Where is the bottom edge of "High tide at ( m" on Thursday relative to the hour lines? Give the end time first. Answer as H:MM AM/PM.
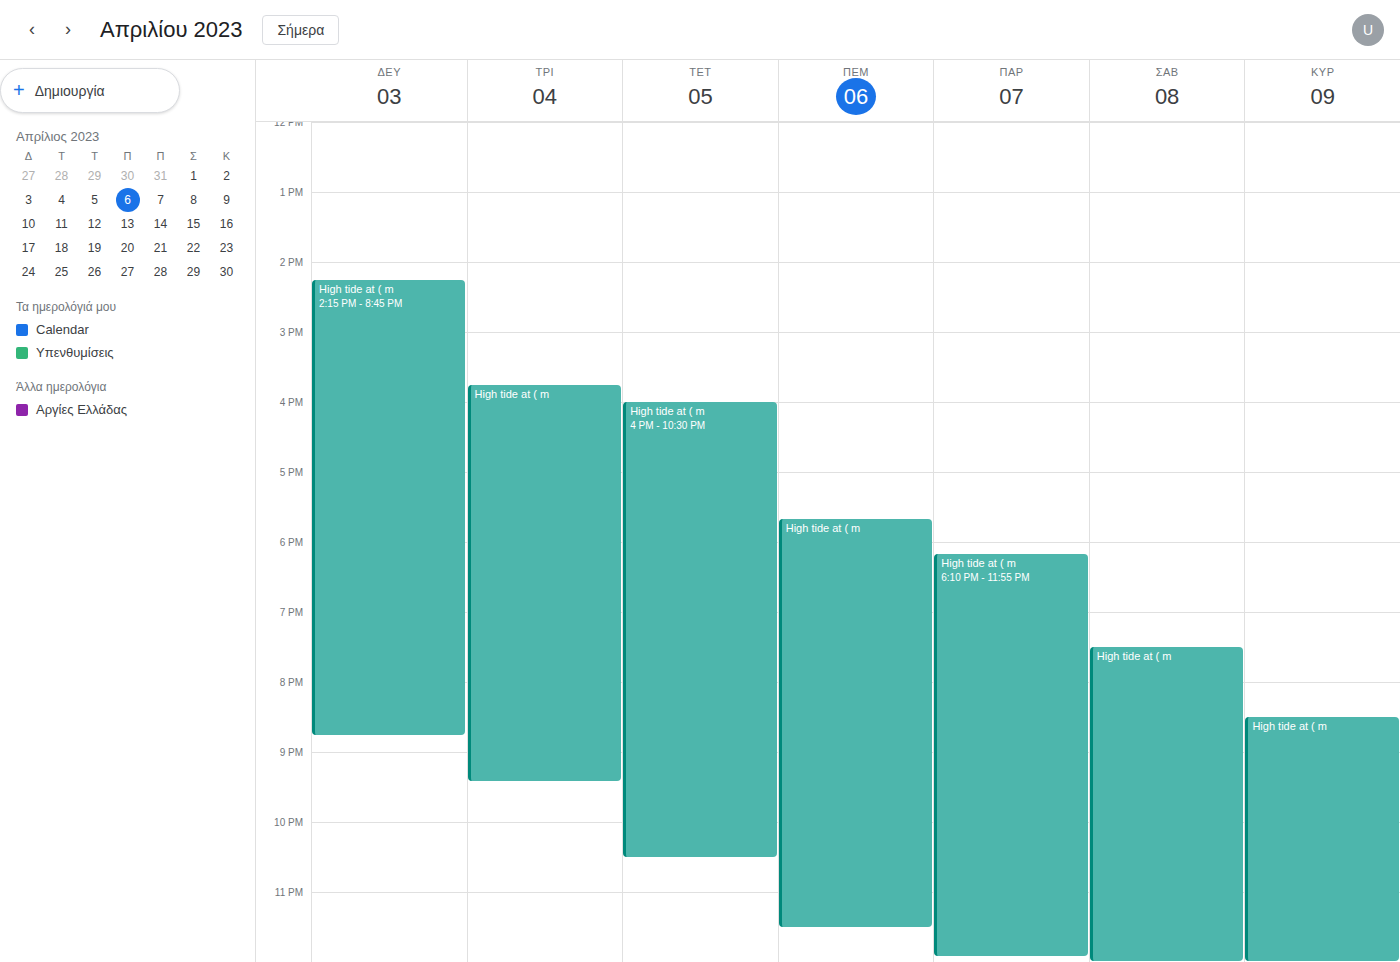
11:30 PM -- halfway between the 11 PM and 12 AM lines.